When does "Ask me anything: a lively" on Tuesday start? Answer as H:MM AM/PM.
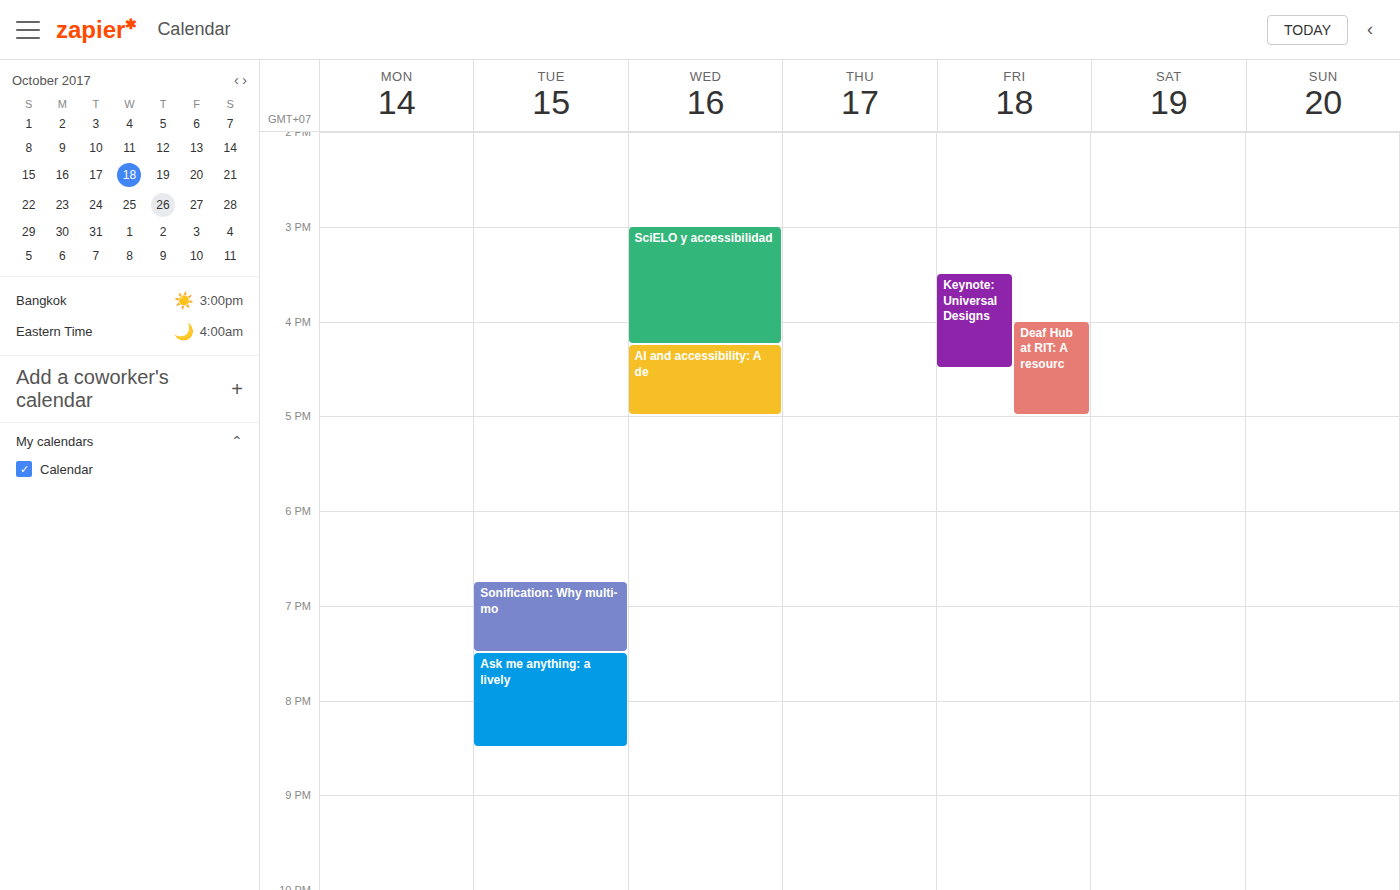
7:30 PM